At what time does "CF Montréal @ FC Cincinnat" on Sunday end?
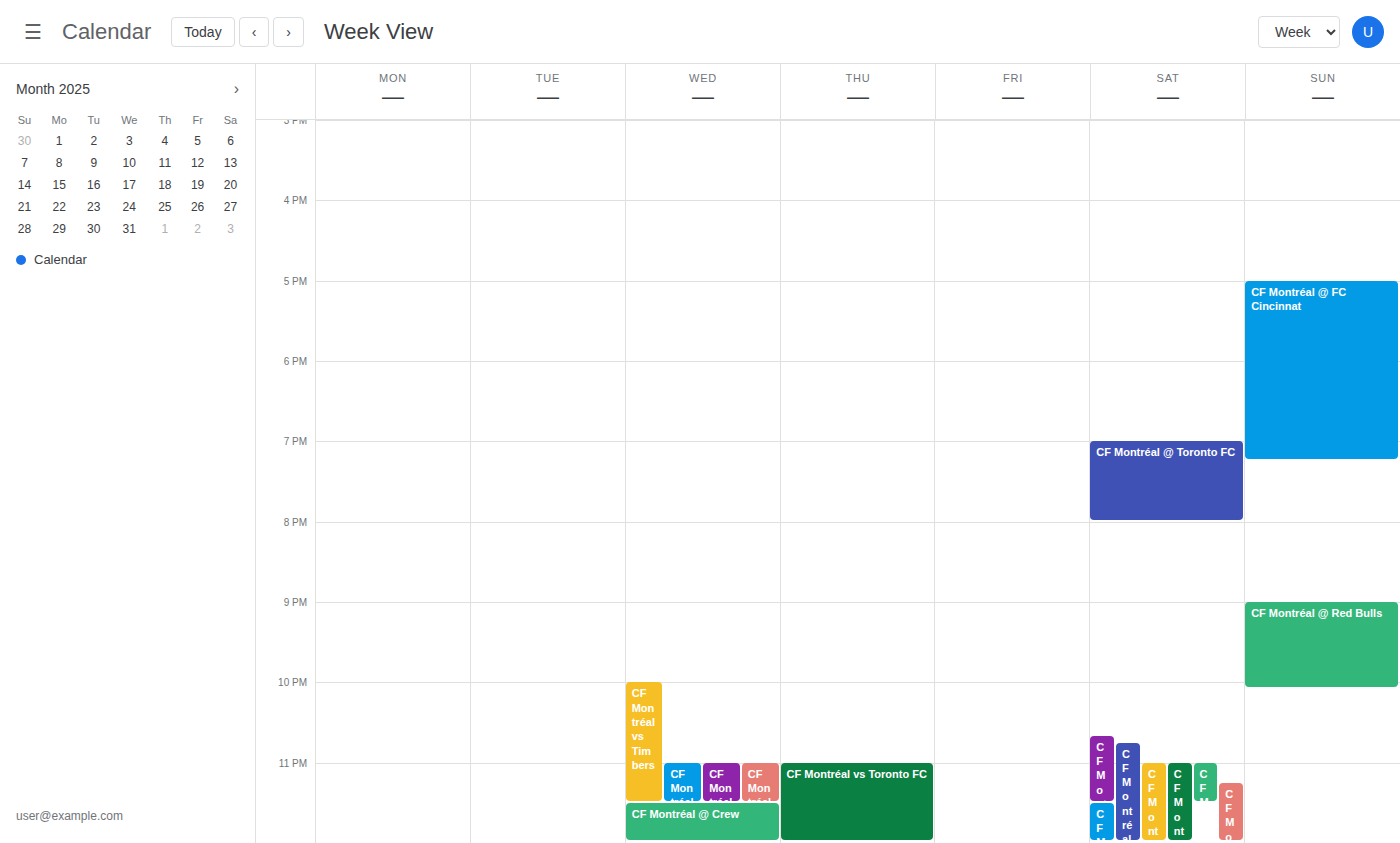
7:15 PM